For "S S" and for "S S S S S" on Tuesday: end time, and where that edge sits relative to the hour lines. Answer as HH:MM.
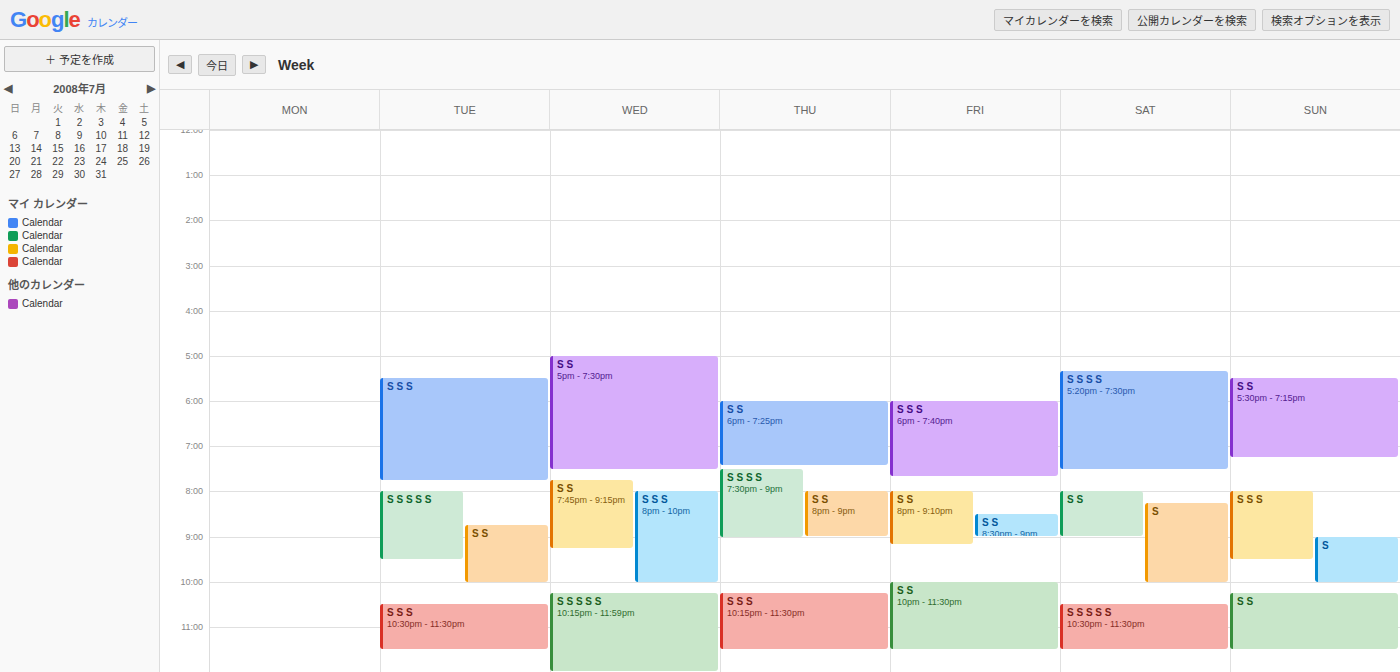
"S S": 22:00, exactly on the 22:00 line. "S S S S S": 21:30, halfway between the 21:00 and 22:00 lines.